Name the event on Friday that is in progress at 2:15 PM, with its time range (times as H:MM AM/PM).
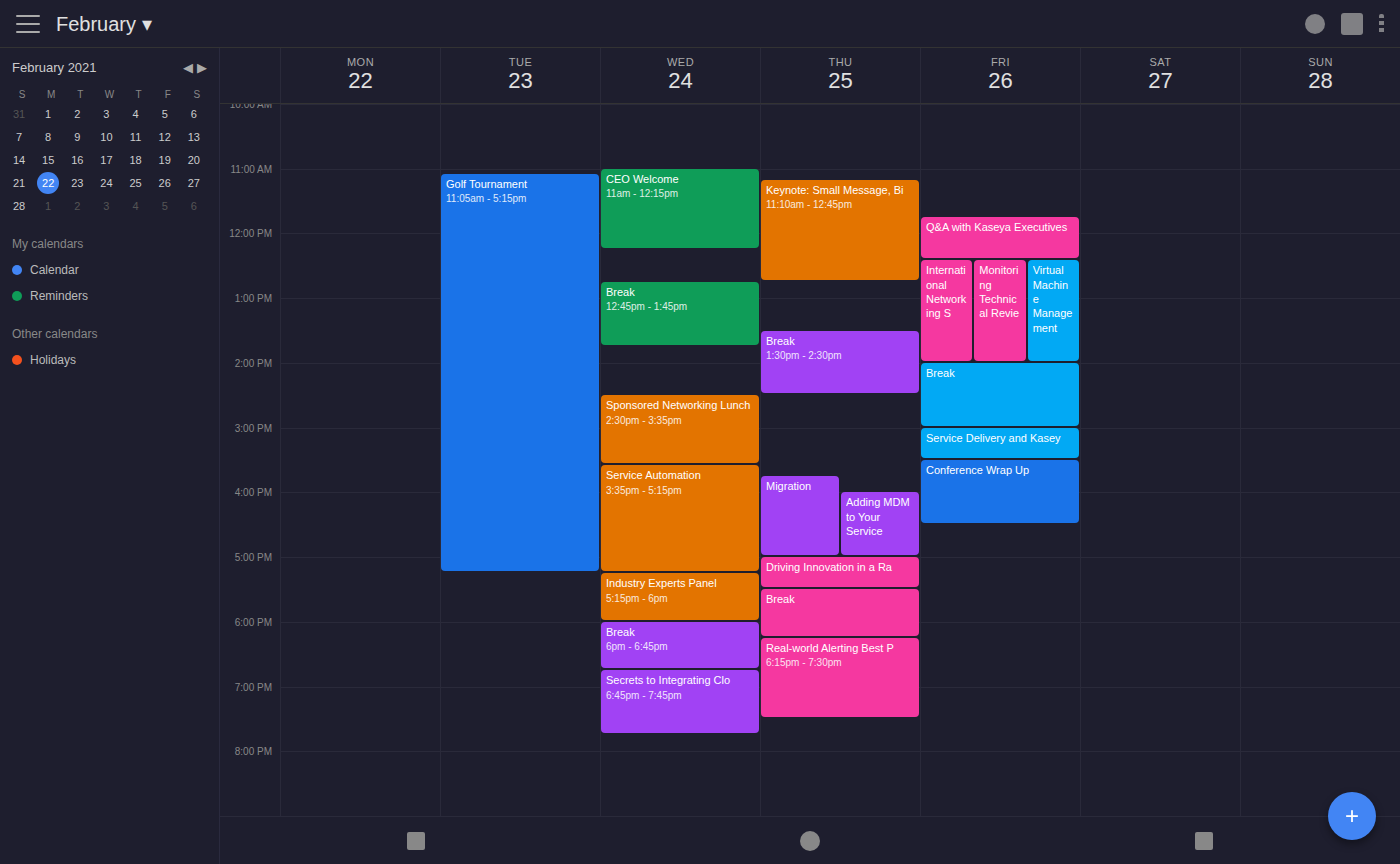
"Break", 2:00 PM to 3:00 PM